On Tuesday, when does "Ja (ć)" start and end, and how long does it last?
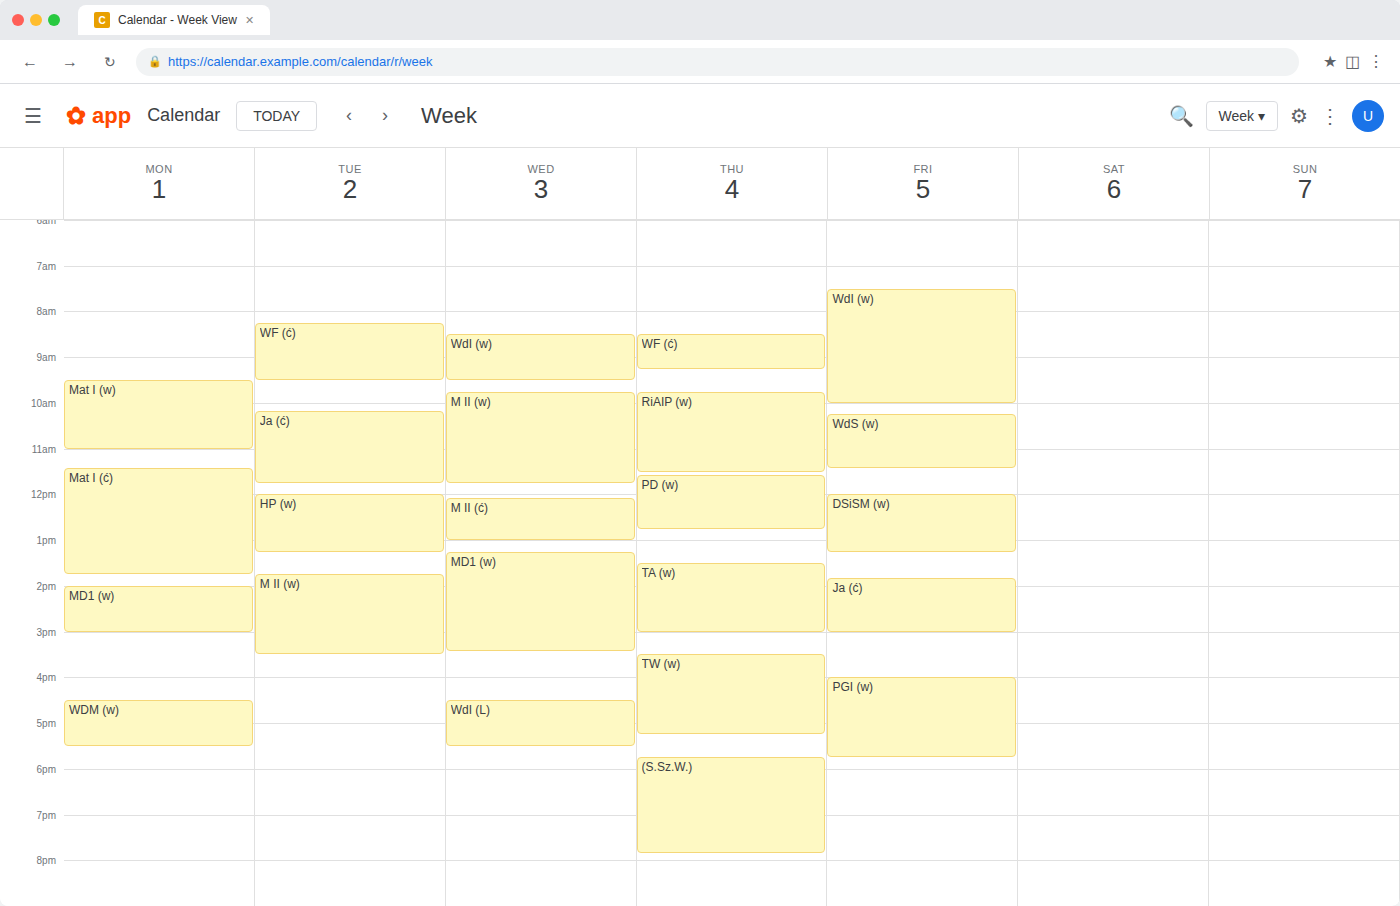
10:10 AM to 11:45 AM, 1 hour 35 minutes